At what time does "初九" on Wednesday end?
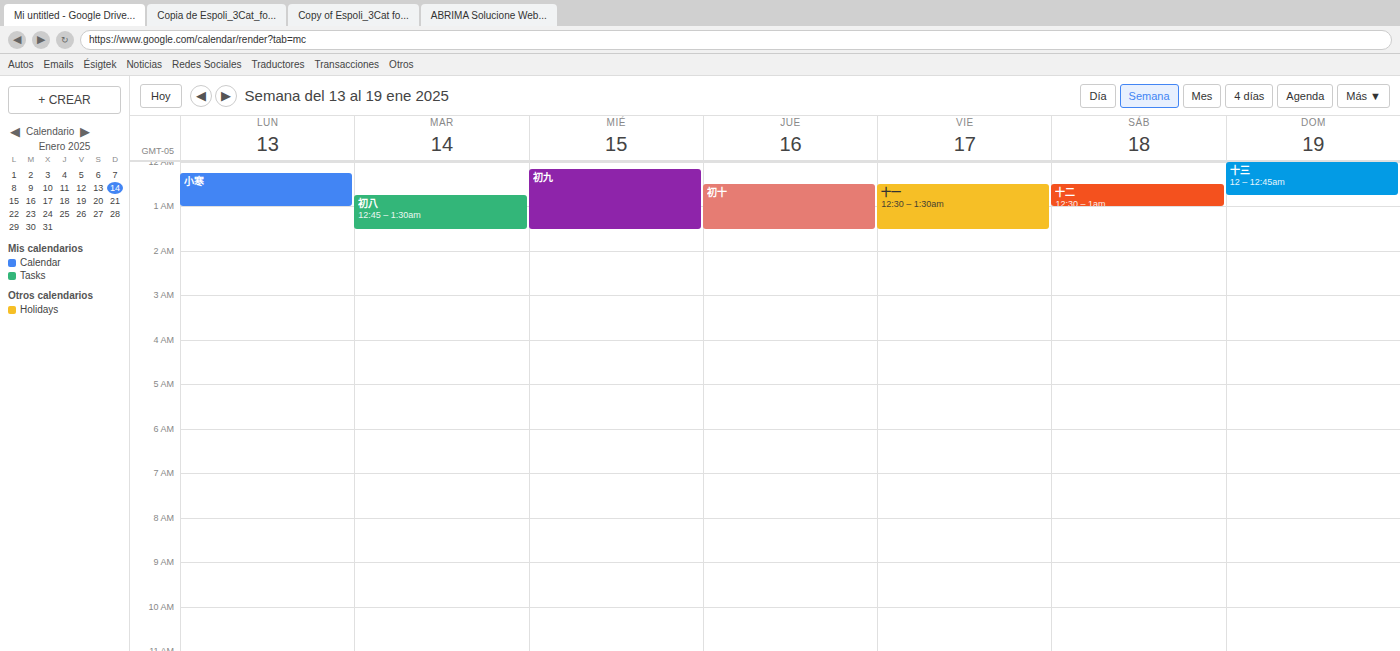
1:30 AM